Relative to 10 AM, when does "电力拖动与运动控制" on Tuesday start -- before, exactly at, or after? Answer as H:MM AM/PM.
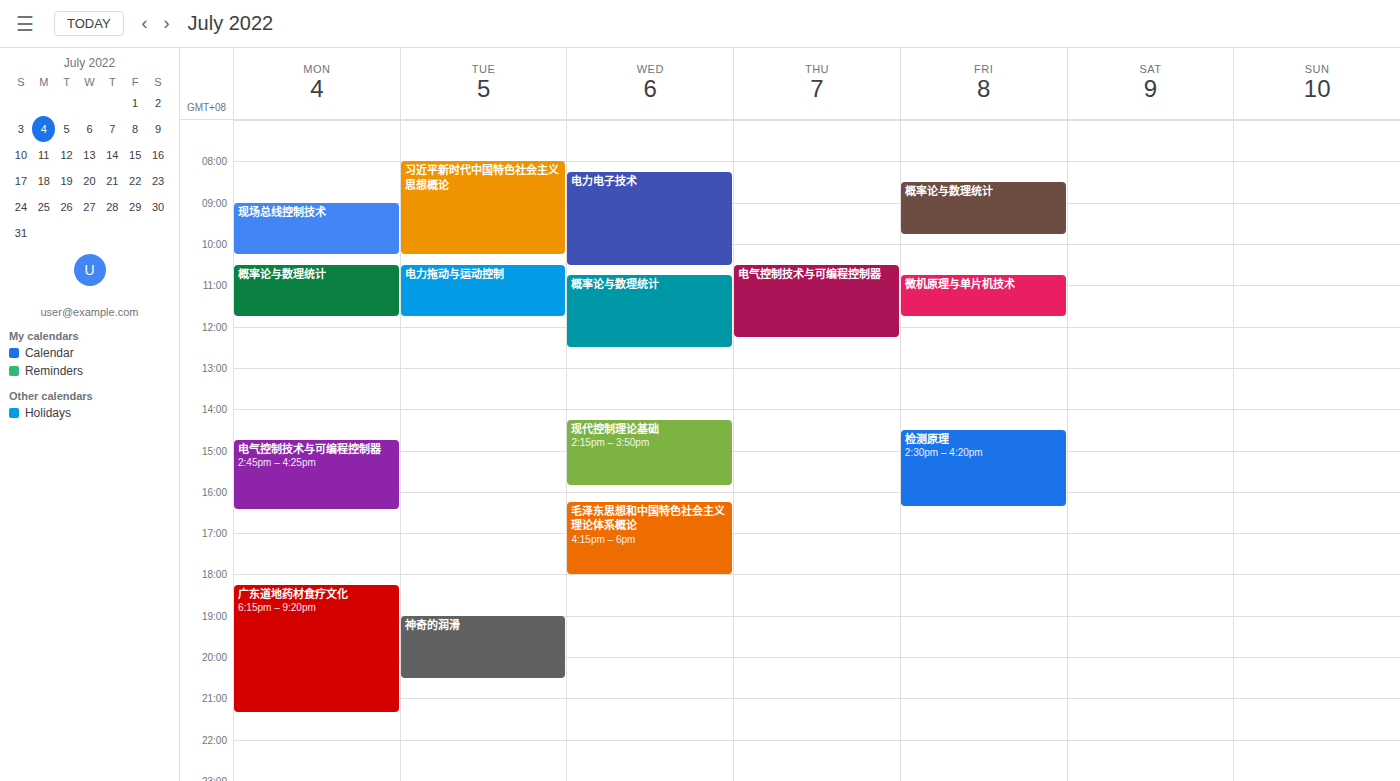
10:30 AM -- after 10 AM, 30 minutes below the 10 AM line.